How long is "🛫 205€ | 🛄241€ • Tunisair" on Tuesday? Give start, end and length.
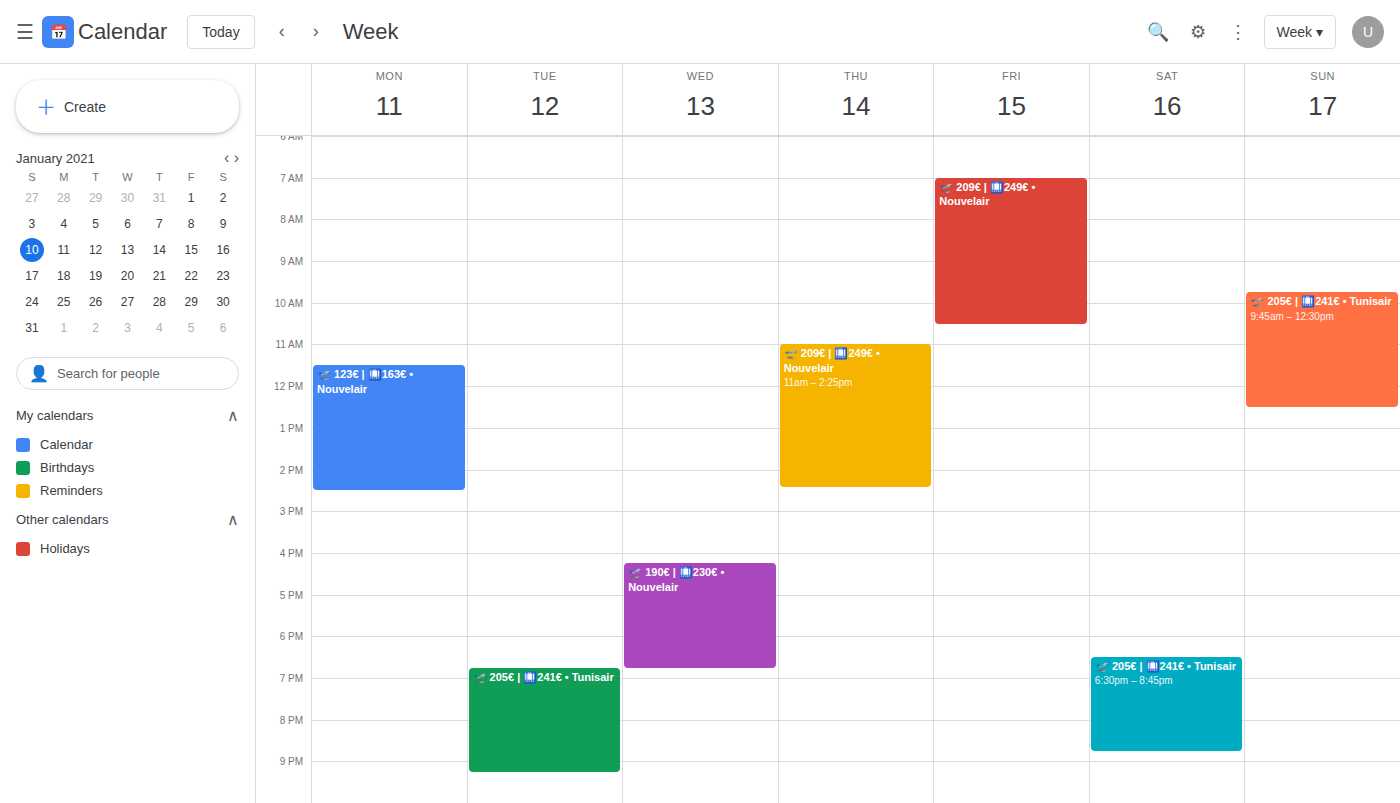
6:45 PM to 9:15 PM, 2 hours 30 minutes